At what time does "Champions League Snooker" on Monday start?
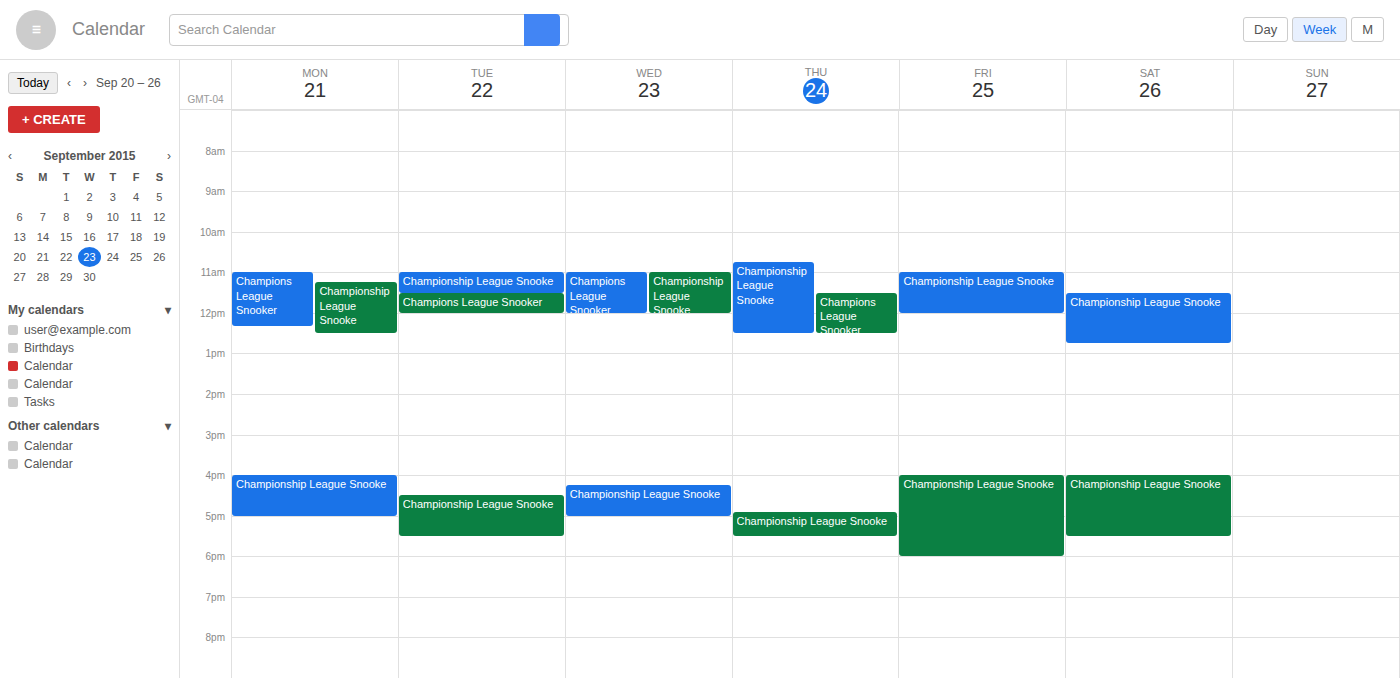
11:00 AM